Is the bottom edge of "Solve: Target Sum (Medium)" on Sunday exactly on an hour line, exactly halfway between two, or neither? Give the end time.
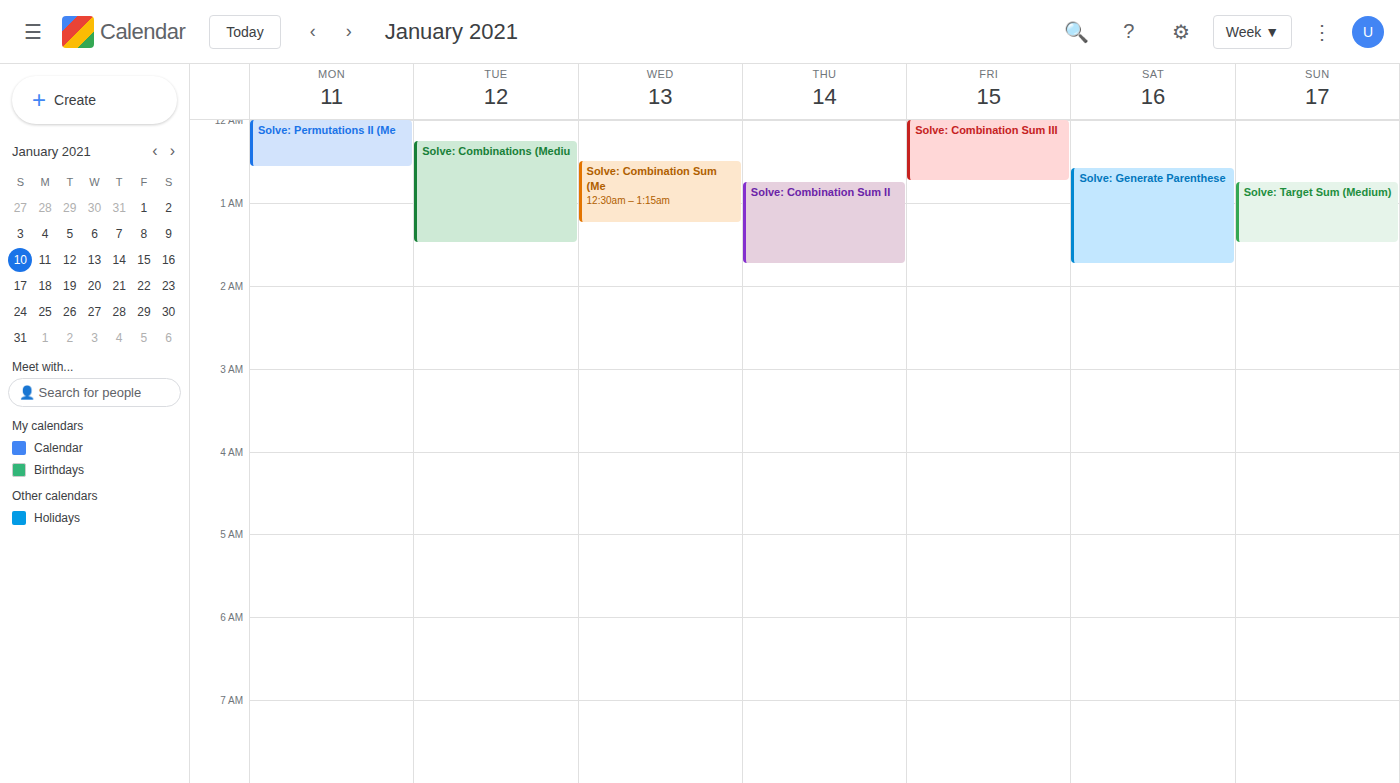
1:30 AM -- halfway between the 1 AM and 2 AM lines.